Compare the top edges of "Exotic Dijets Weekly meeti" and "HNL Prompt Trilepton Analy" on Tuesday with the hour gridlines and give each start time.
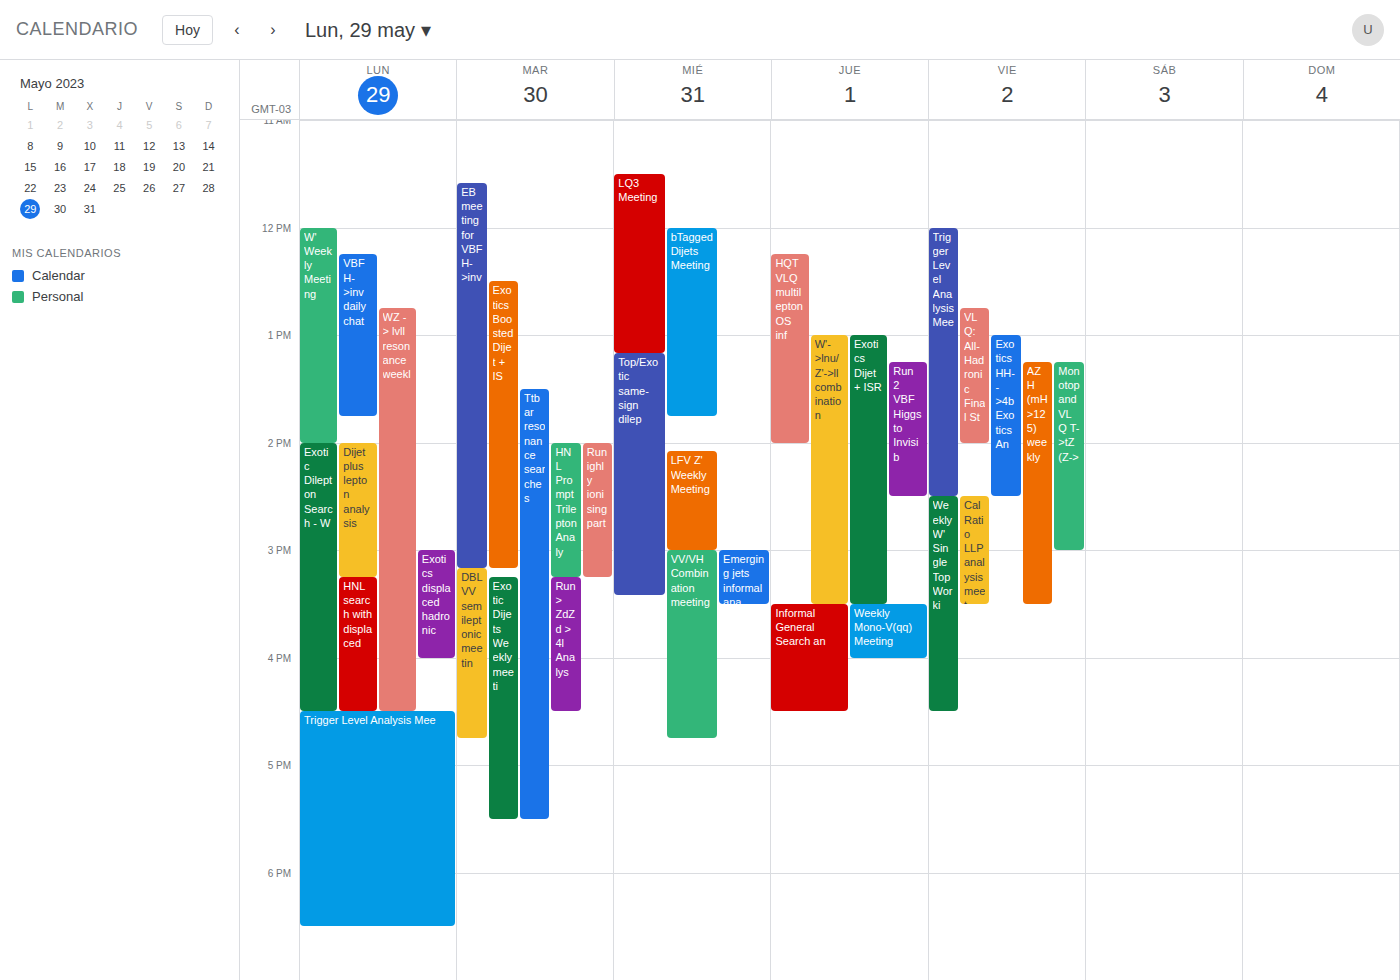
"Exotic Dijets Weekly meeti": 3:15 PM, neither: a quarter of the way from the 3 PM line to the 4 PM line. "HNL Prompt Trilepton Analy": 2:00 PM, exactly on the 2 PM line.